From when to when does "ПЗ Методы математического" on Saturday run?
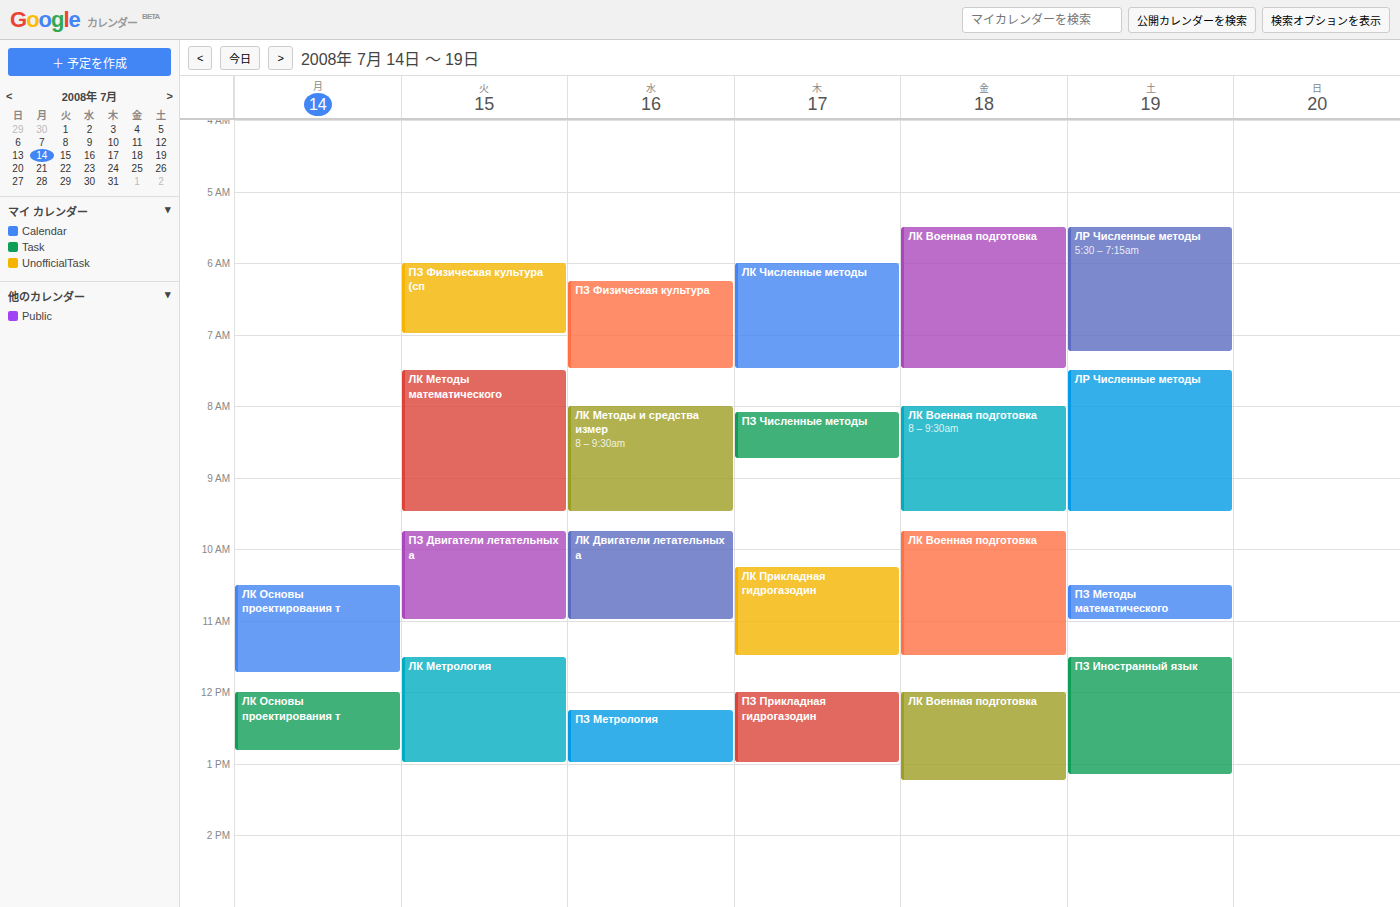
10:30 AM to 11:00 AM